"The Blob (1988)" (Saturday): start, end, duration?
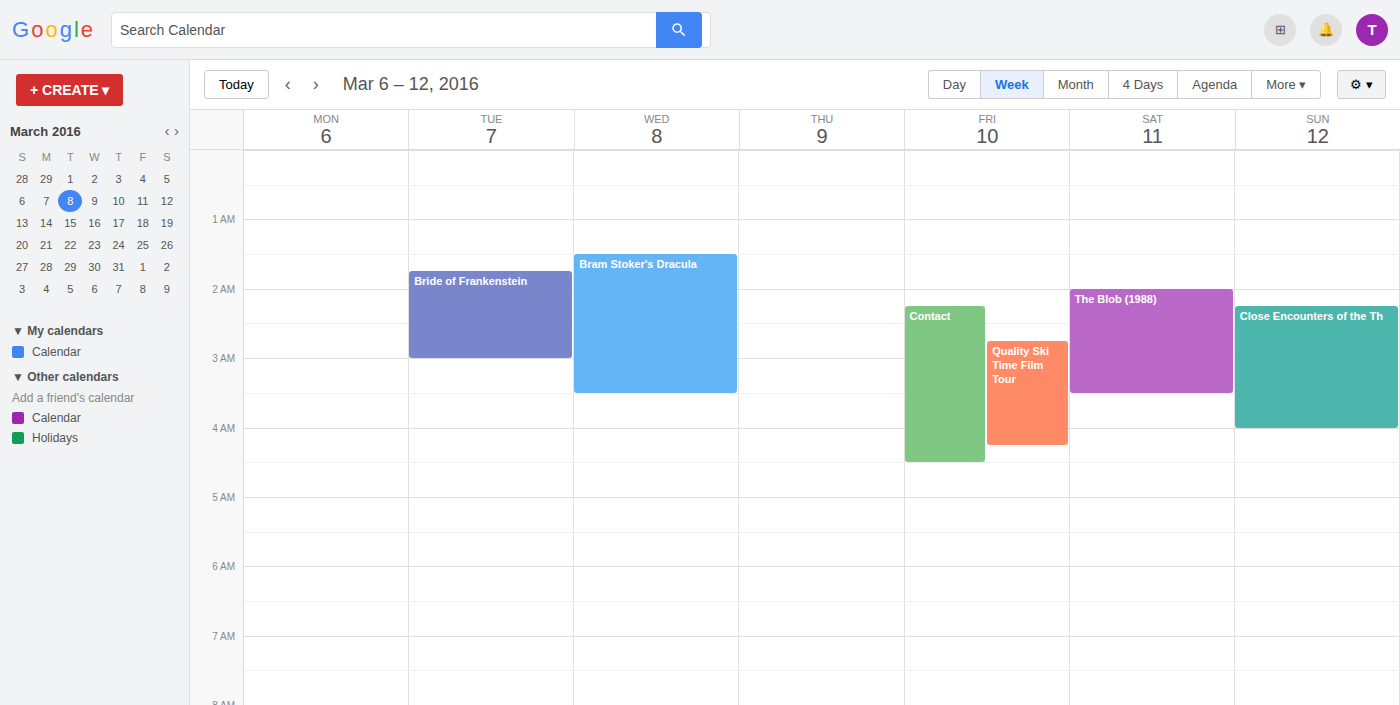
2:00 AM to 3:30 AM, 1 hour 30 minutes